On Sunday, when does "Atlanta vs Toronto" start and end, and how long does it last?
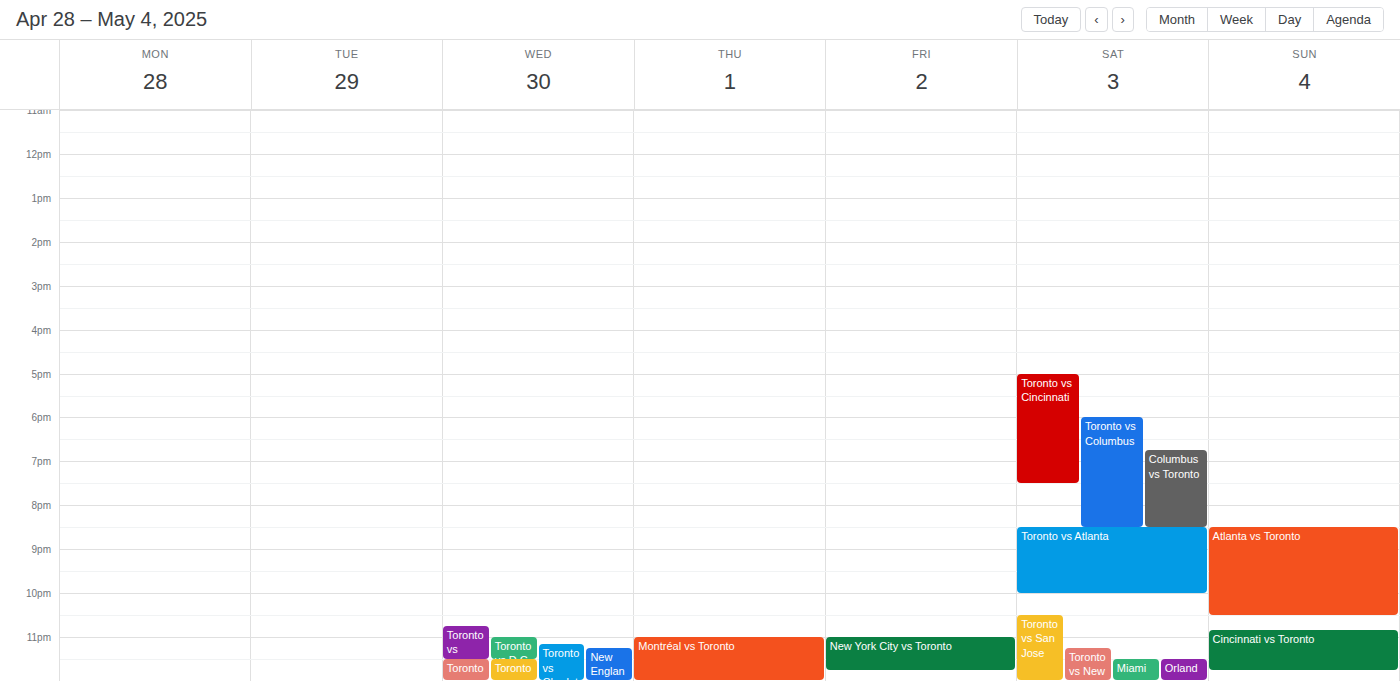
8:30 PM to 10:30 PM, 2 hours